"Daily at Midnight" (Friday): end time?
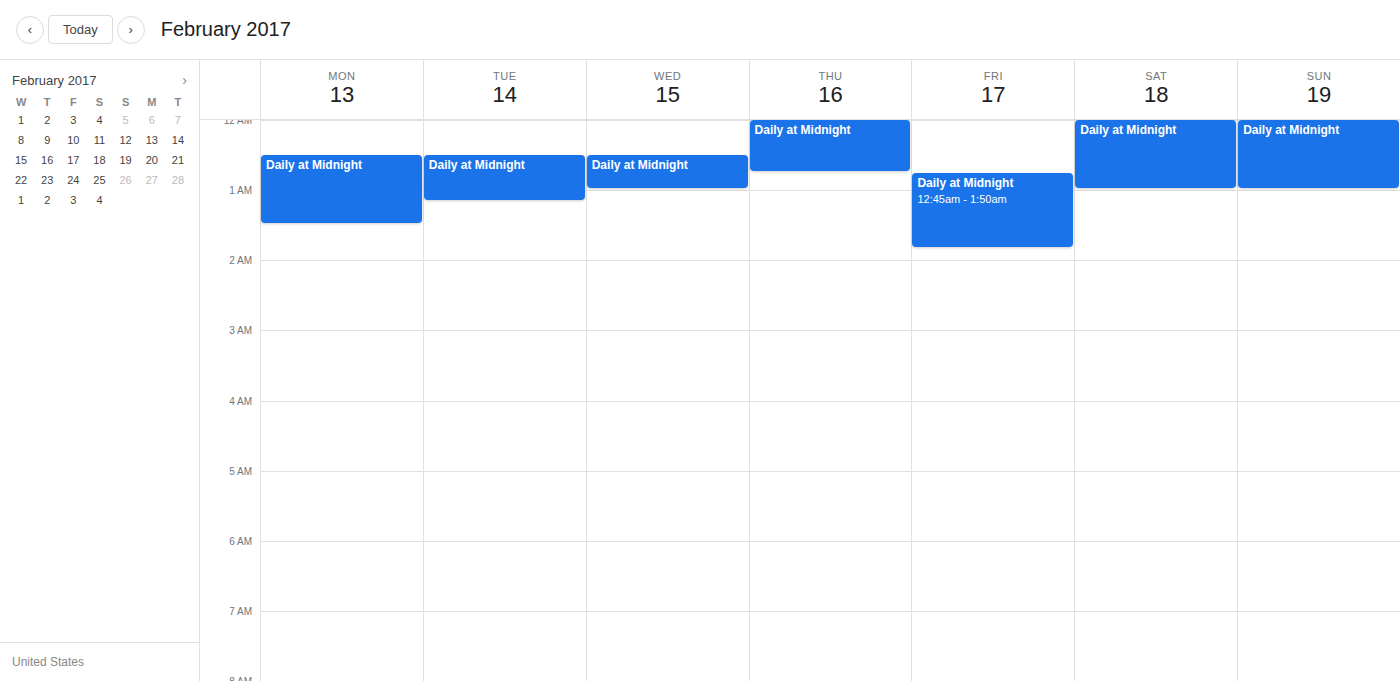
1:50 AM